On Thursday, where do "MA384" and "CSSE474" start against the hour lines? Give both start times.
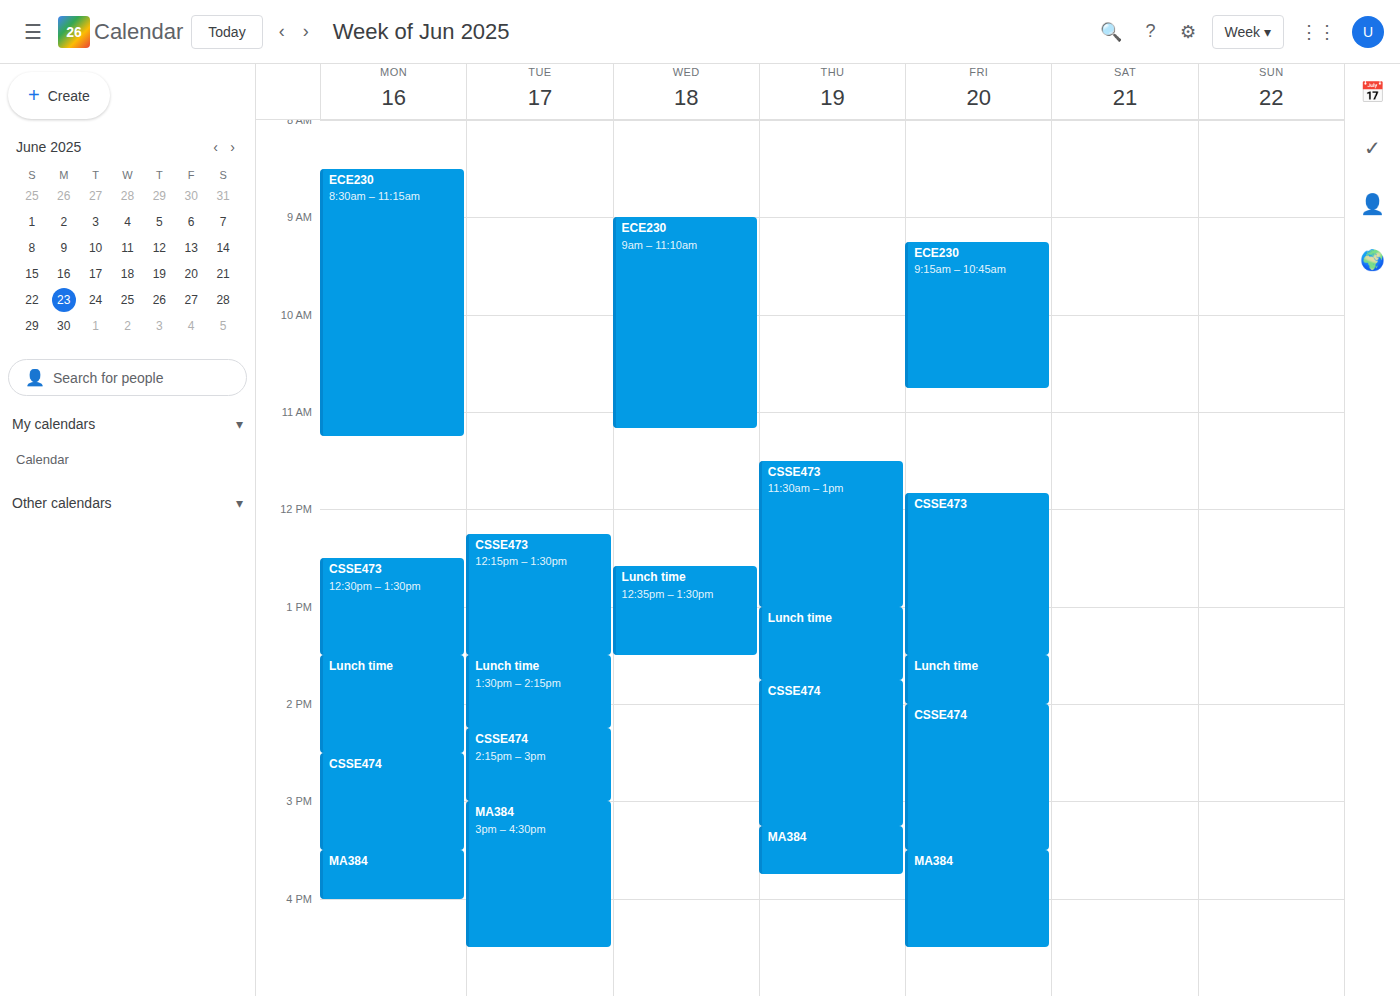
"MA384": 3:15 PM, neither: a quarter of the way from the 3 PM line to the 4 PM line. "CSSE474": 1:45 PM, neither: three quarters of the way from the 1 PM line to the 2 PM line.